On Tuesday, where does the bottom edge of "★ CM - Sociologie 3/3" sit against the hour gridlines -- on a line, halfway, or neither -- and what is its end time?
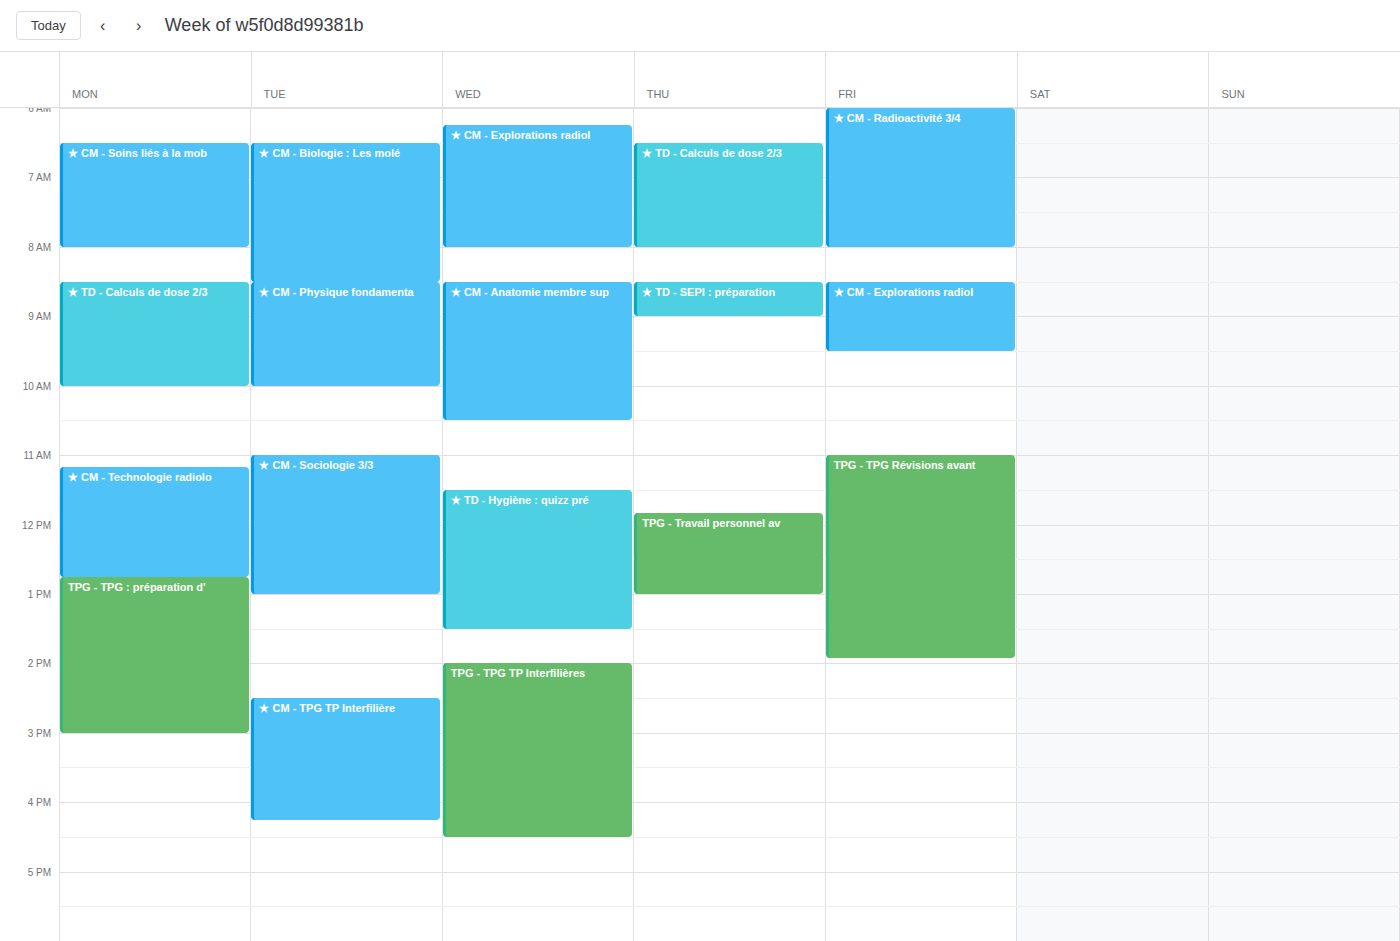
1:00 PM -- exactly on the 1 PM line.